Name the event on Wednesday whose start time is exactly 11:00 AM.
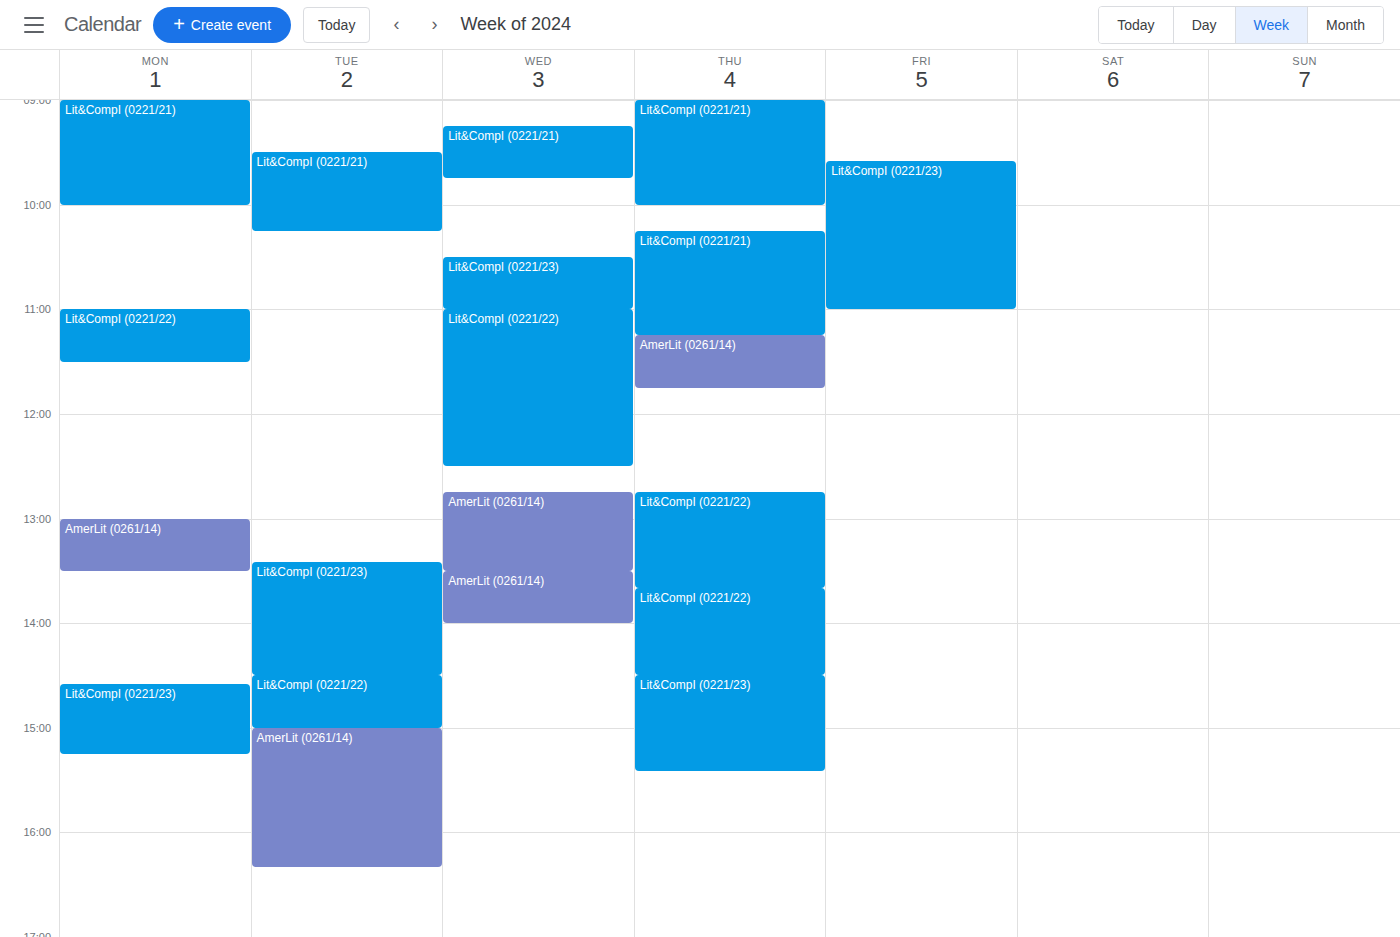
"Lit&CompI (0221/22)"